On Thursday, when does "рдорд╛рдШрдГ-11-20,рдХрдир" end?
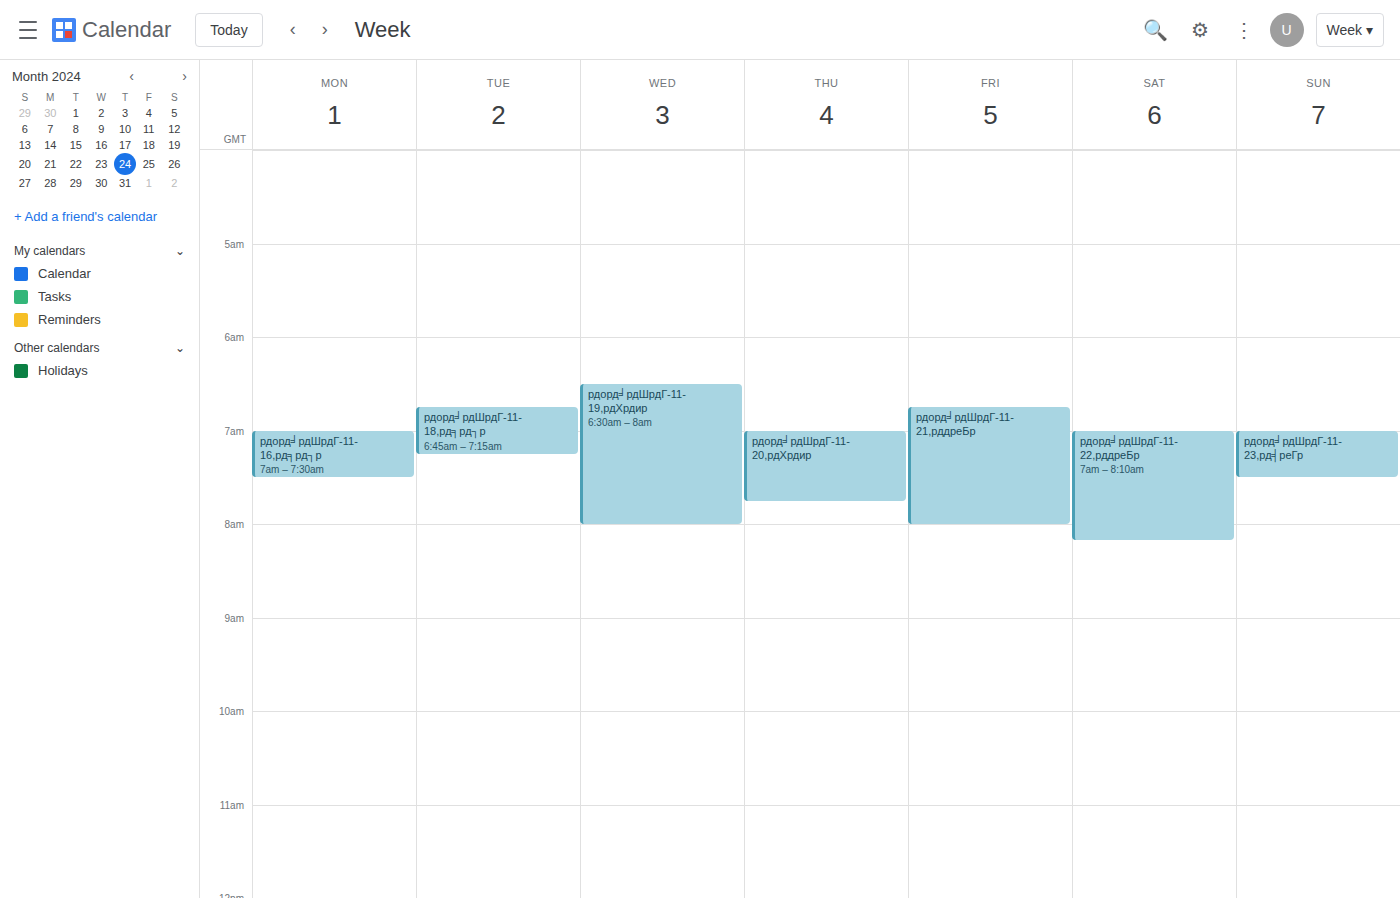
7:45 AM